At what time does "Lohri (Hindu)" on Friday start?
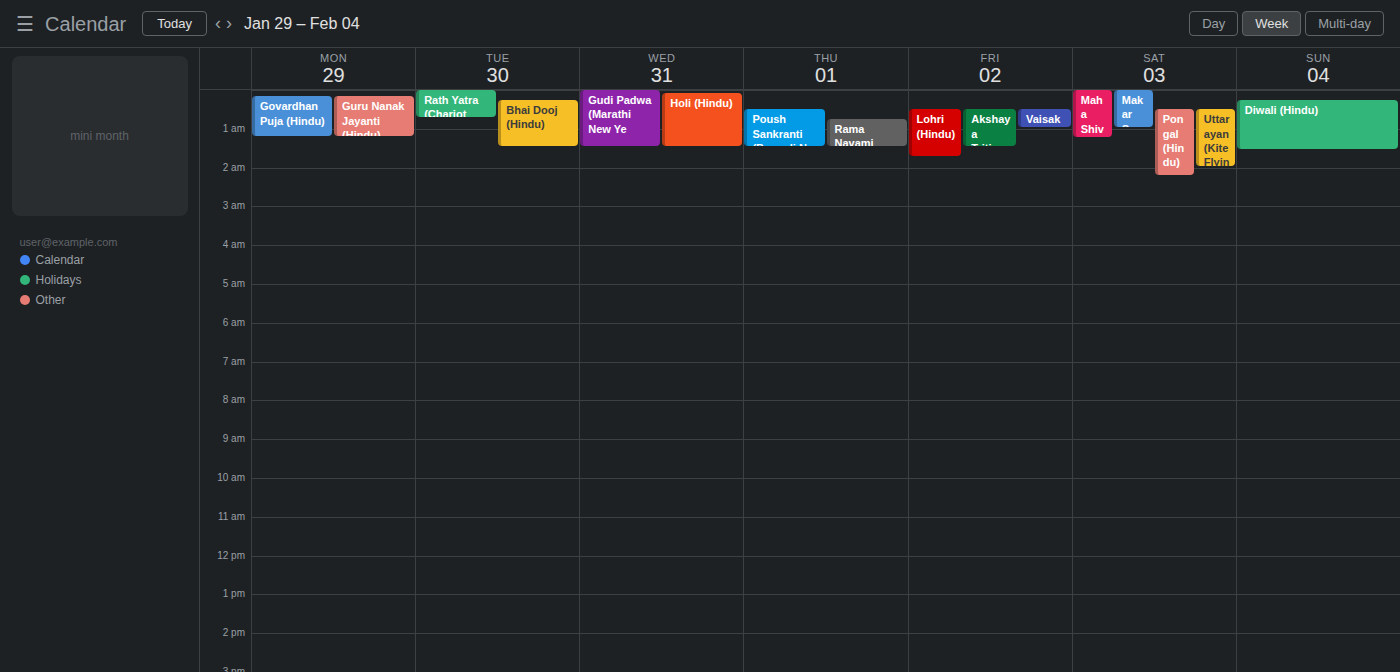
12:30 AM